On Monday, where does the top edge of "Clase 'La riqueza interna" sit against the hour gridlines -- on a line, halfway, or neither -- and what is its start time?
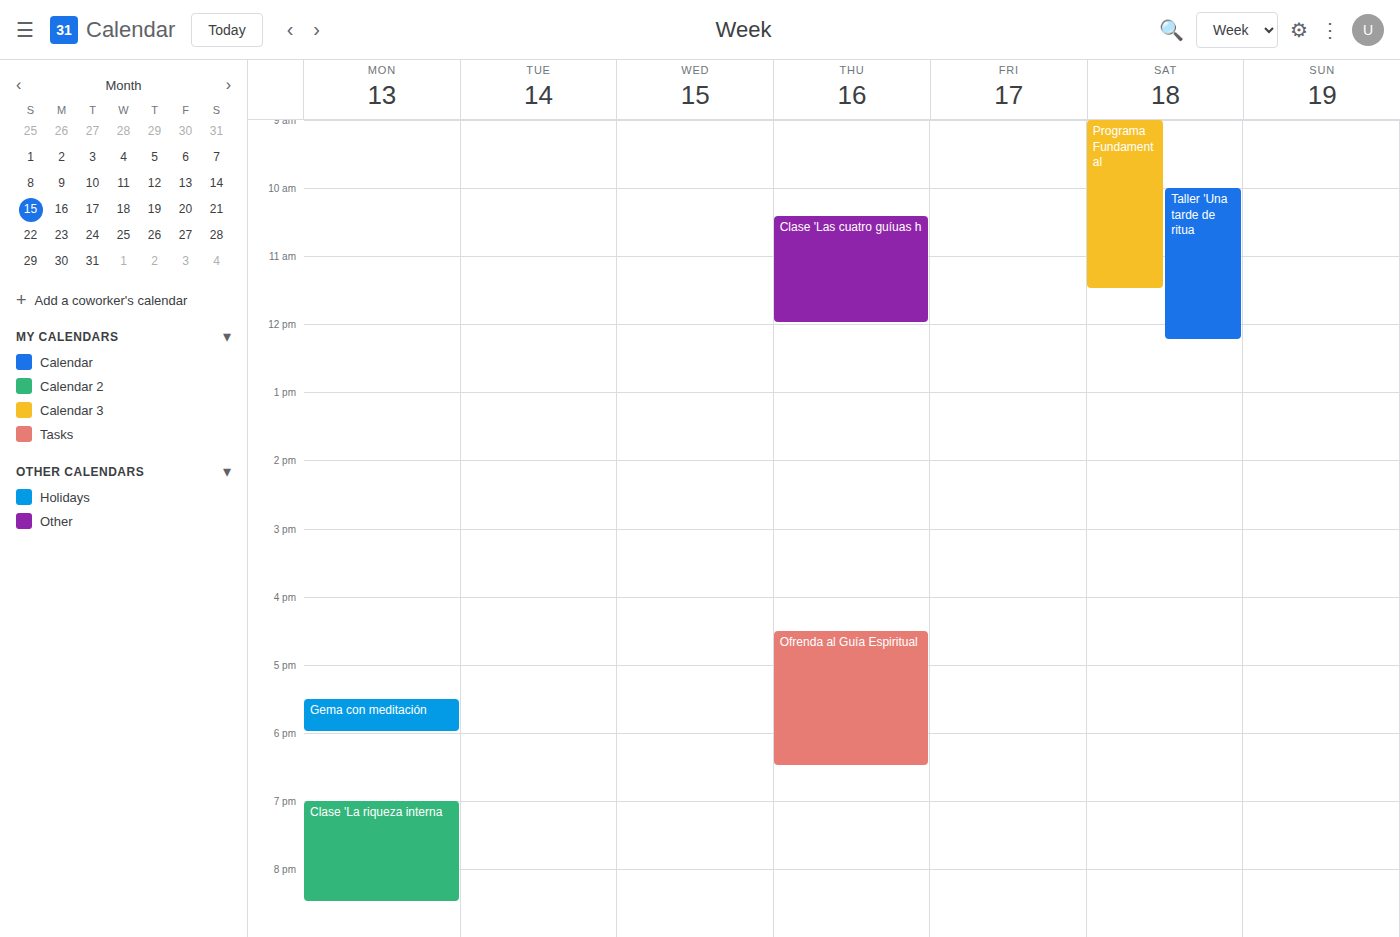
19:00 -- exactly on the 19:00 line.